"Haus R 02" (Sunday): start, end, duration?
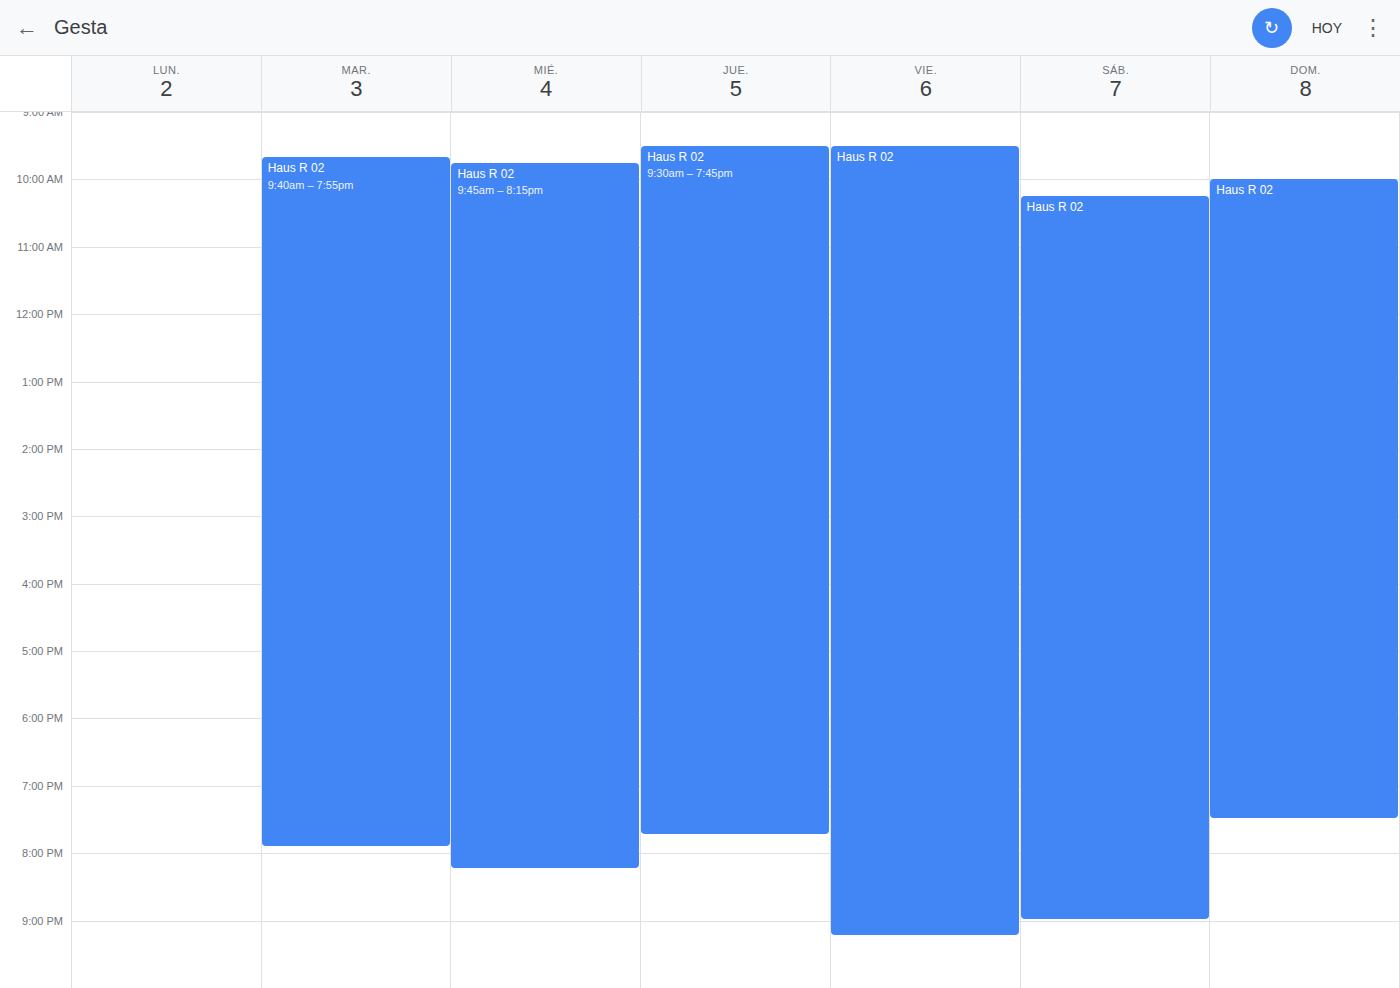
10:00 AM to 7:30 PM, 9 hours 30 minutes